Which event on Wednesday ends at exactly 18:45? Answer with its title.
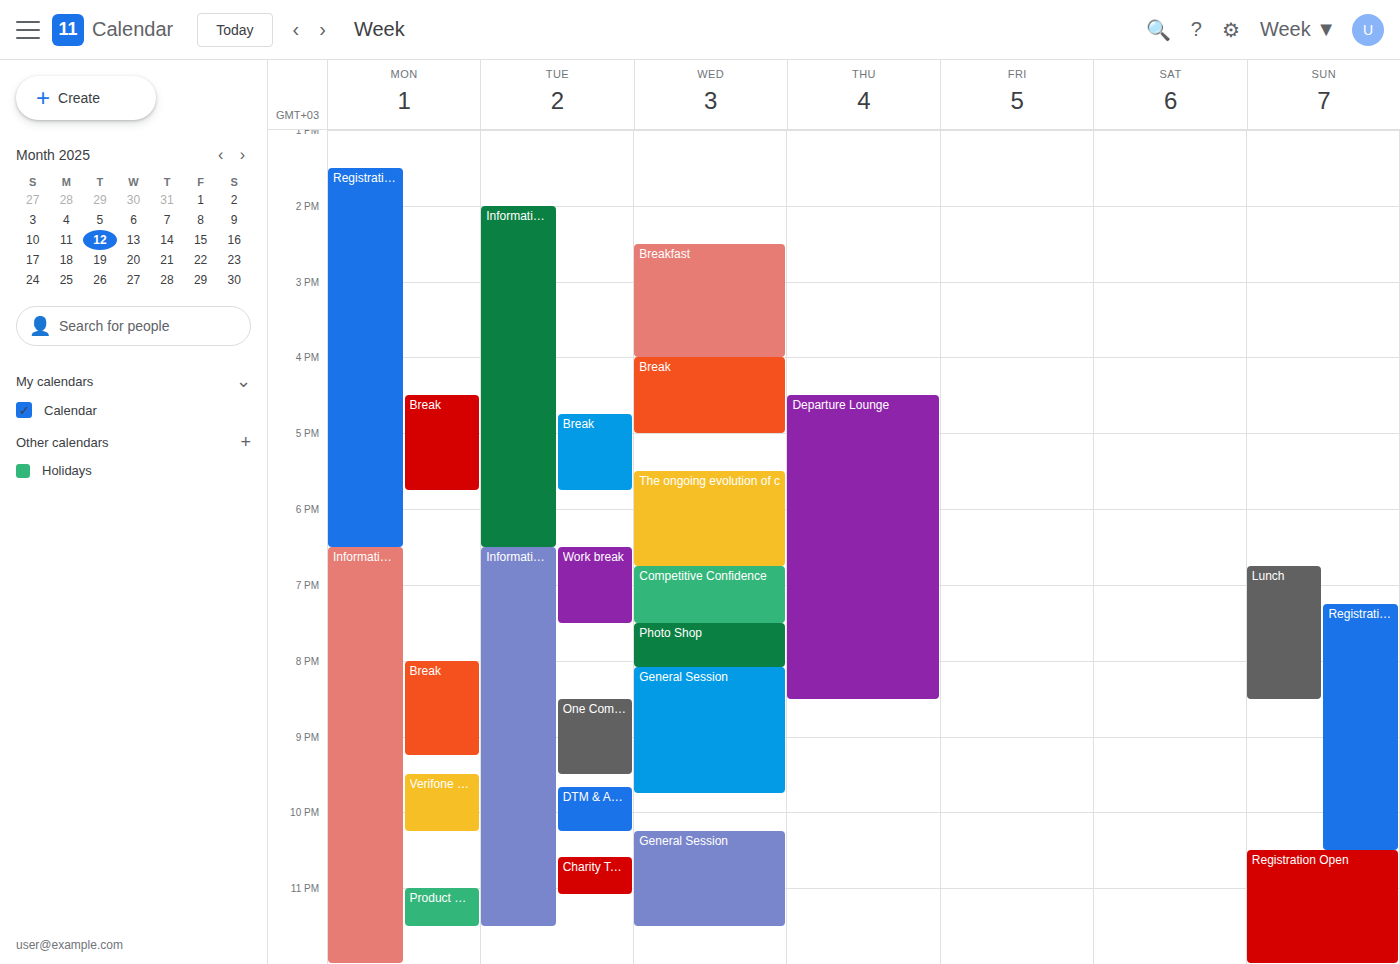
"The ongoing evolution of c"